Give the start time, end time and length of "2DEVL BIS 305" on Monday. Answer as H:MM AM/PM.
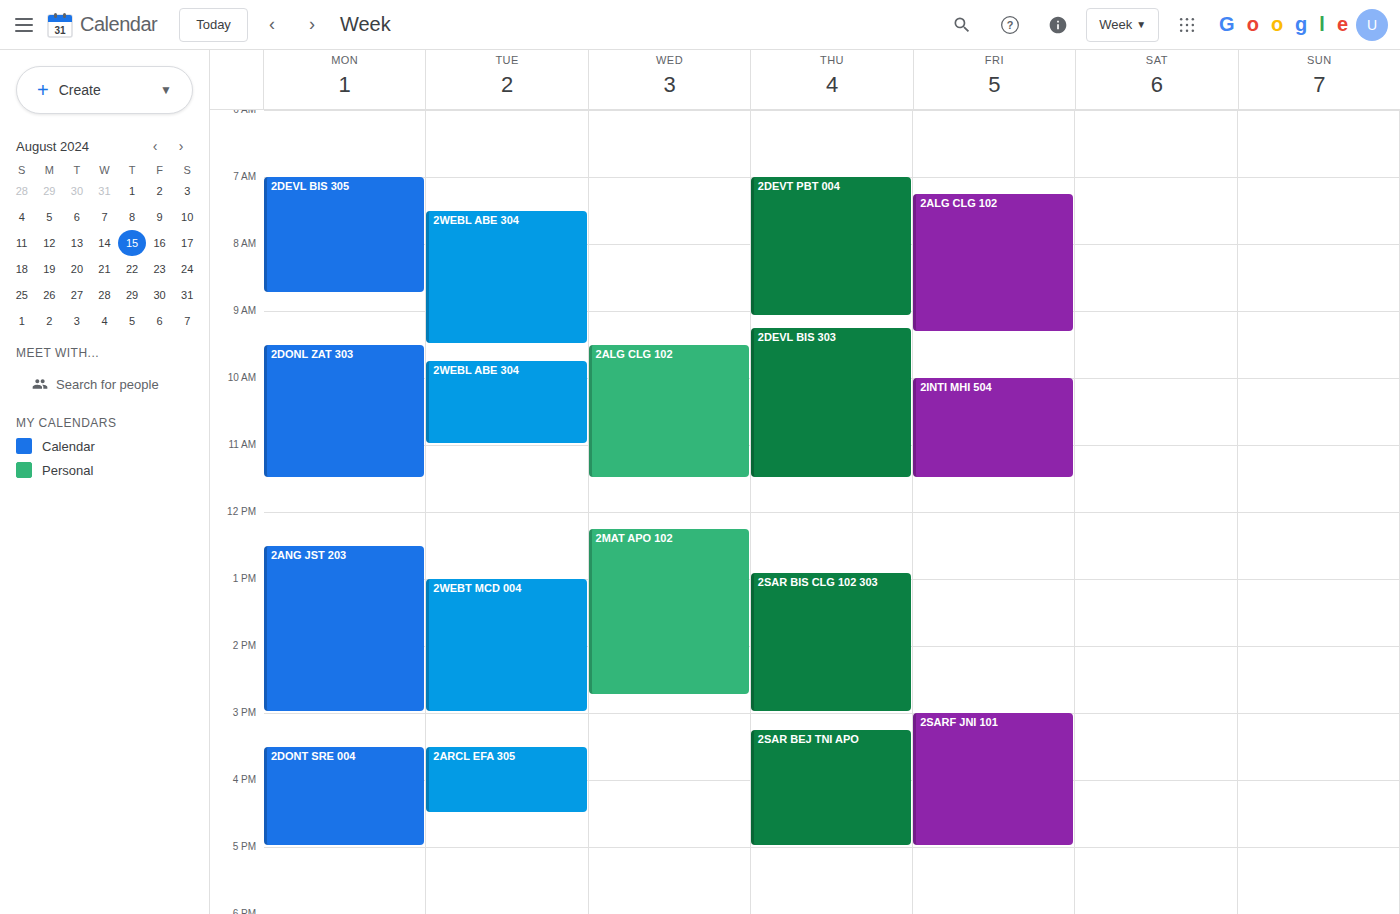
7:00 AM to 8:45 AM, 1 hour 45 minutes